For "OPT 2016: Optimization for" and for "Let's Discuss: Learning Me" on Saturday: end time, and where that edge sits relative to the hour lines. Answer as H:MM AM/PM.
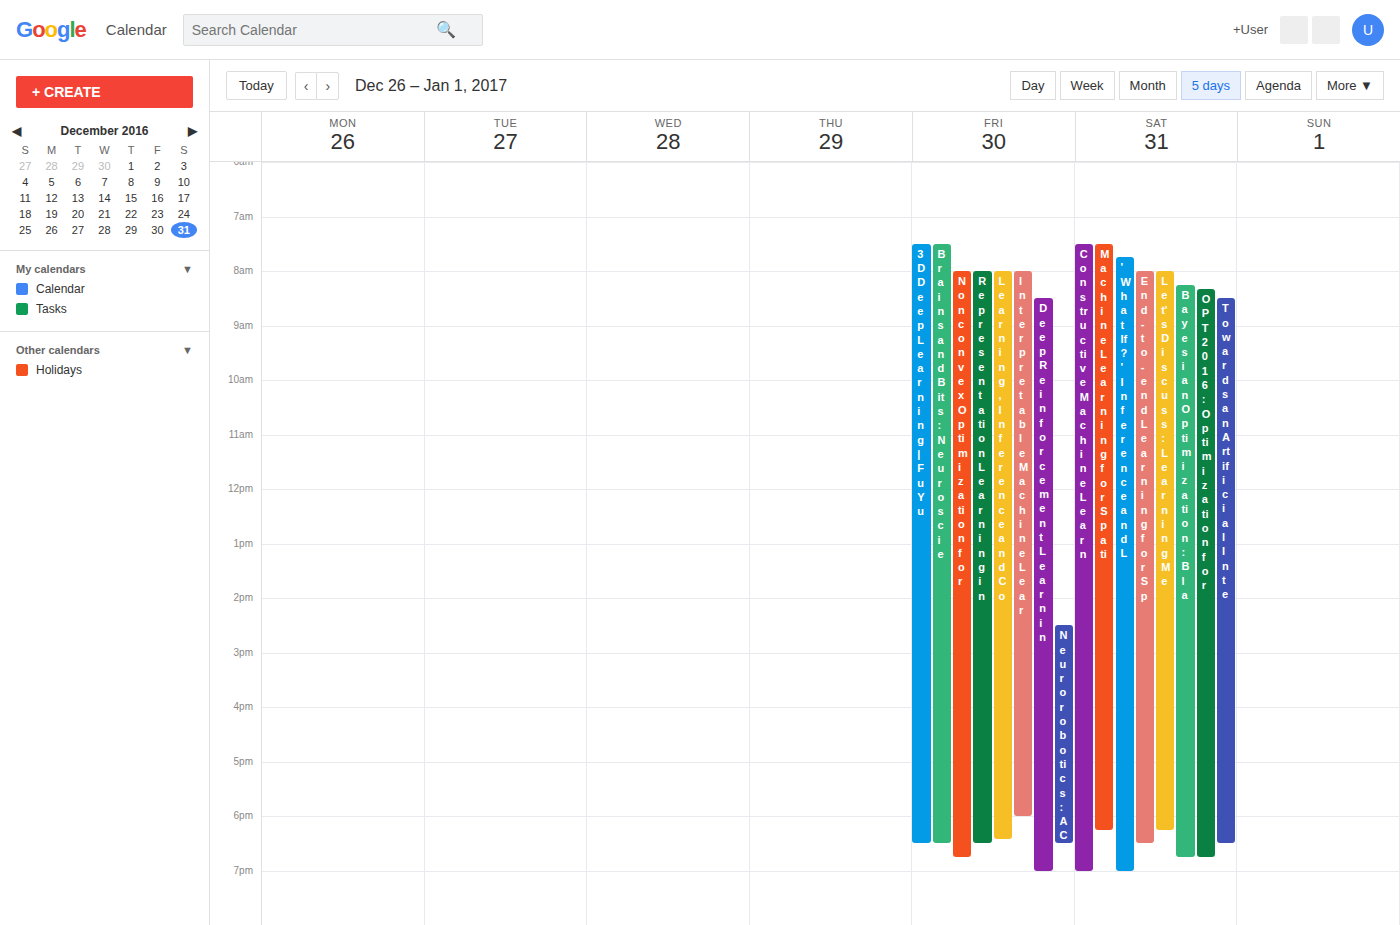
"OPT 2016: Optimization for": 6:45 PM, neither: three quarters of the way from the 6 PM line to the 7 PM line. "Let's Discuss: Learning Me": 6:15 PM, neither: a quarter of the way from the 6 PM line to the 7 PM line.